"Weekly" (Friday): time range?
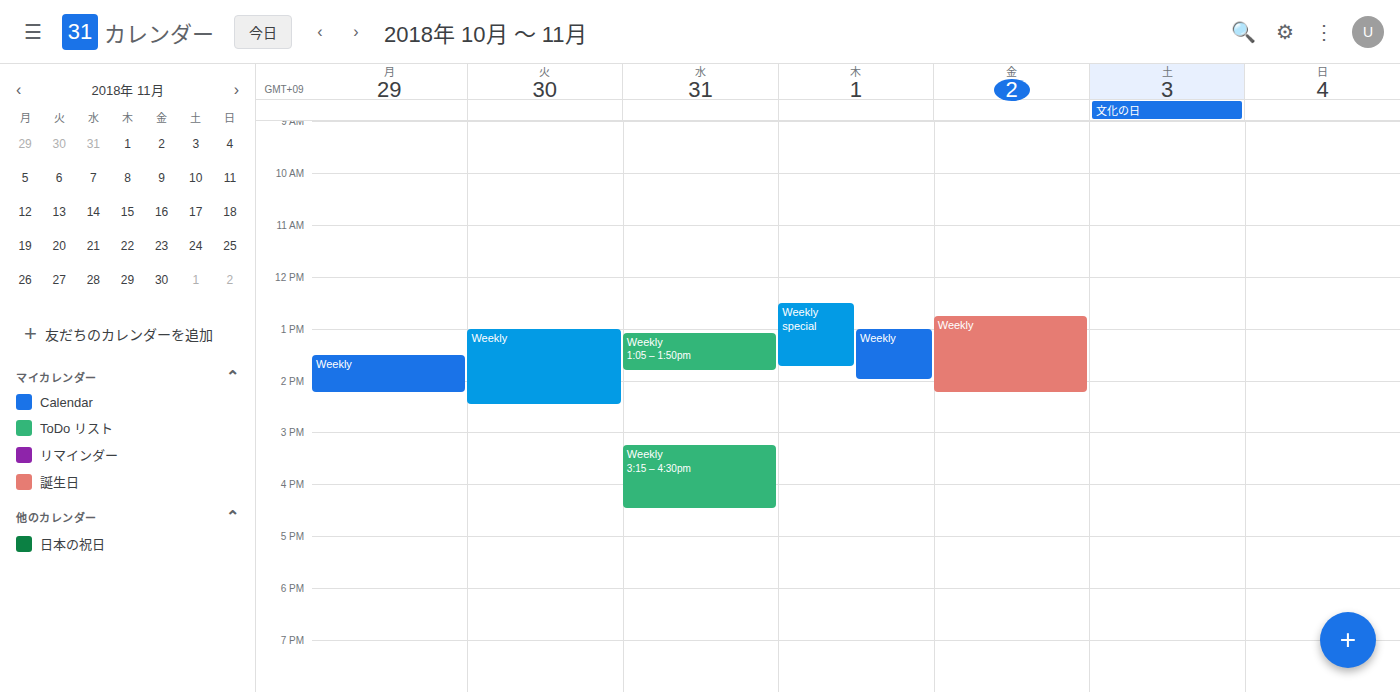
12:45 PM to 2:15 PM